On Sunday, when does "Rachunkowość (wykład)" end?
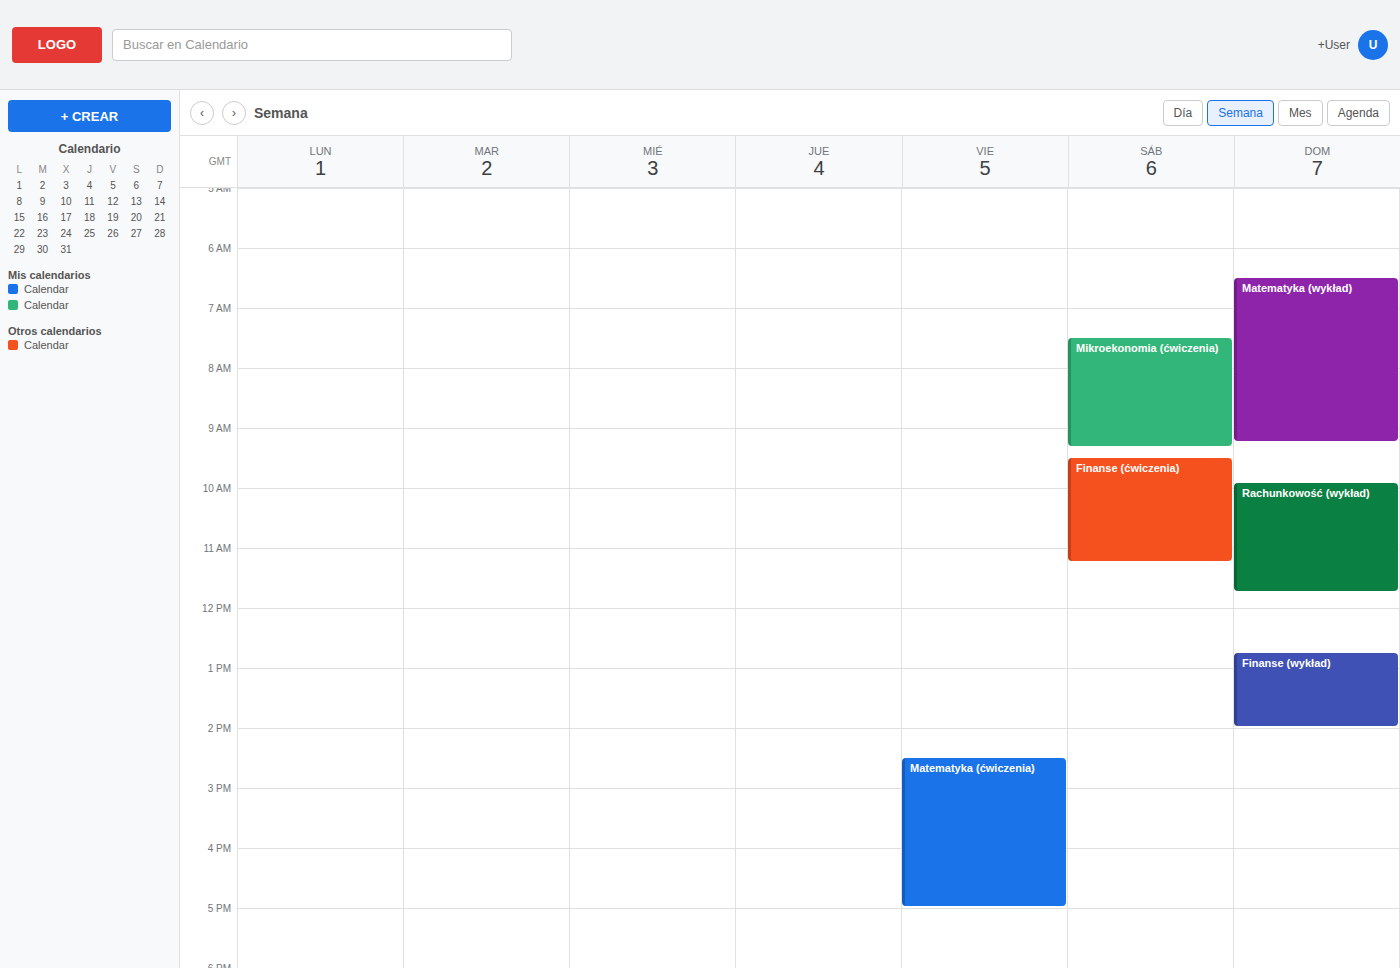
11:45